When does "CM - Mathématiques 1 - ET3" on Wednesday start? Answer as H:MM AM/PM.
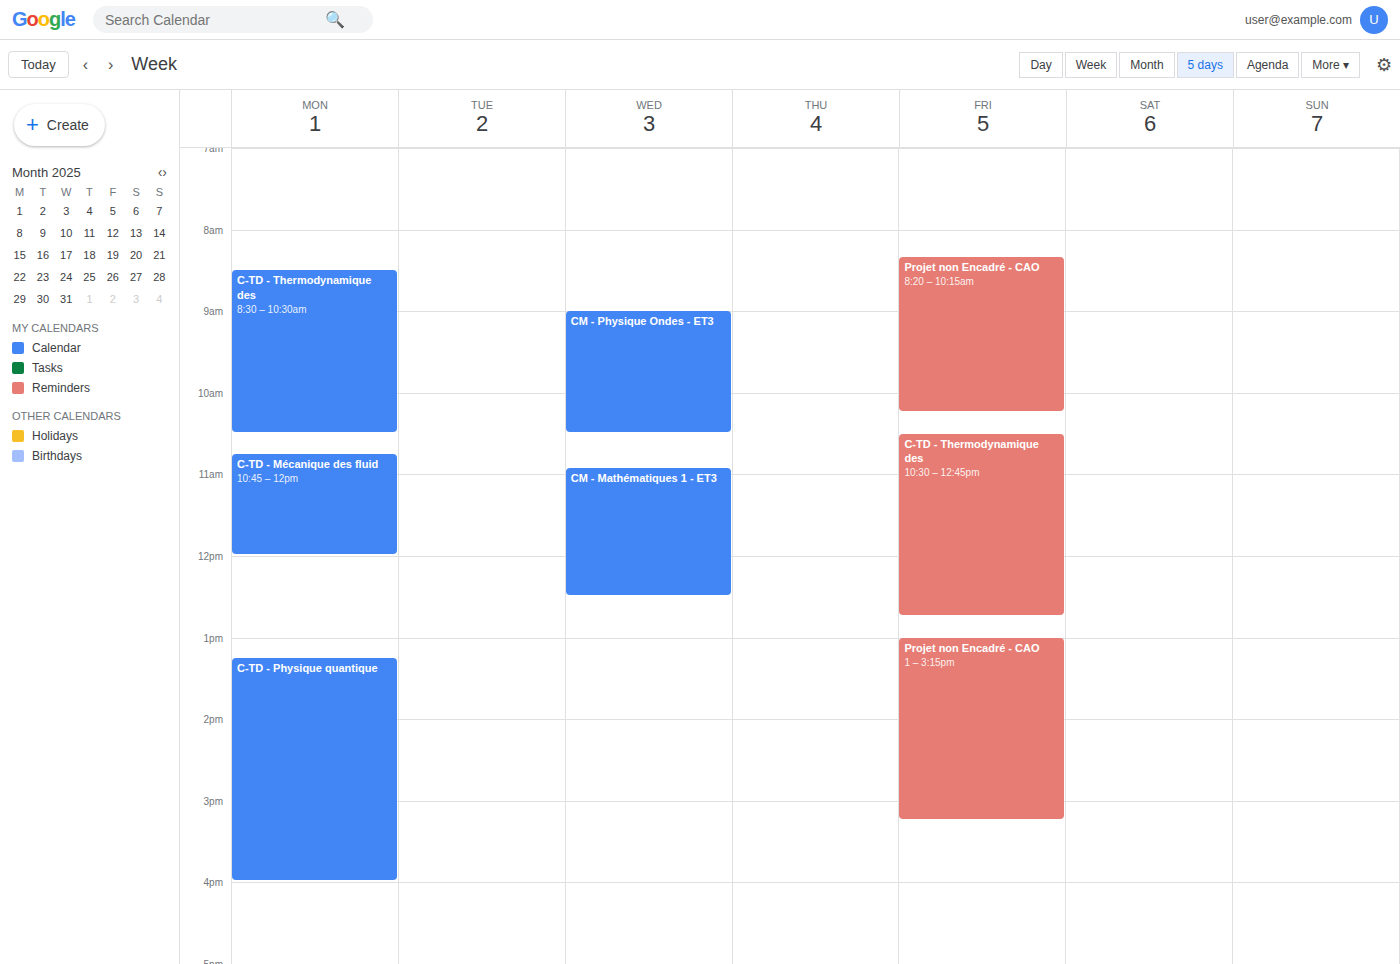
10:55 AM